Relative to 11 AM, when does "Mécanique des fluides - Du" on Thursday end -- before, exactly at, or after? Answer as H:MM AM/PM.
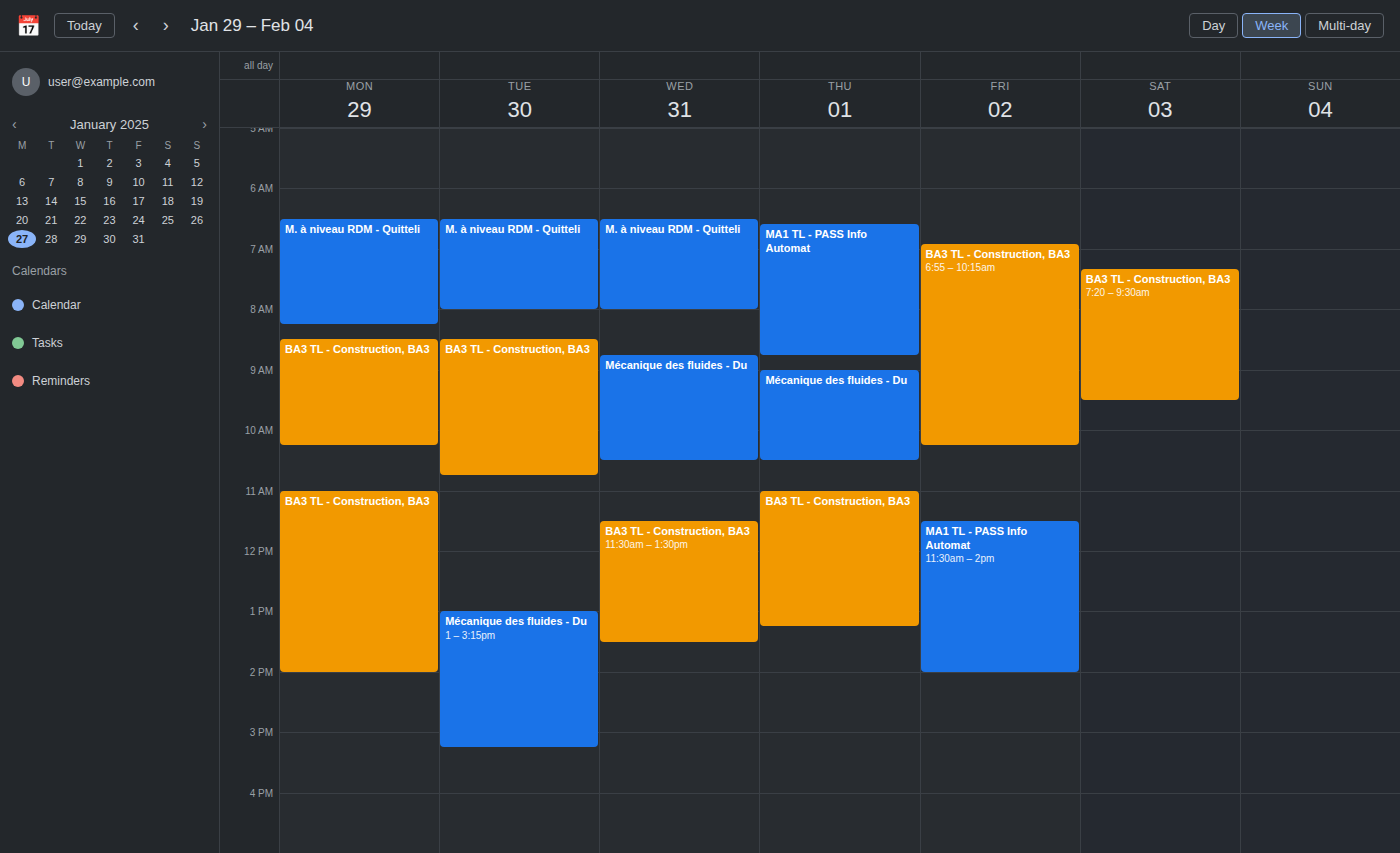
10:30 AM -- before 11 AM, 30 minutes above the 11 AM line.